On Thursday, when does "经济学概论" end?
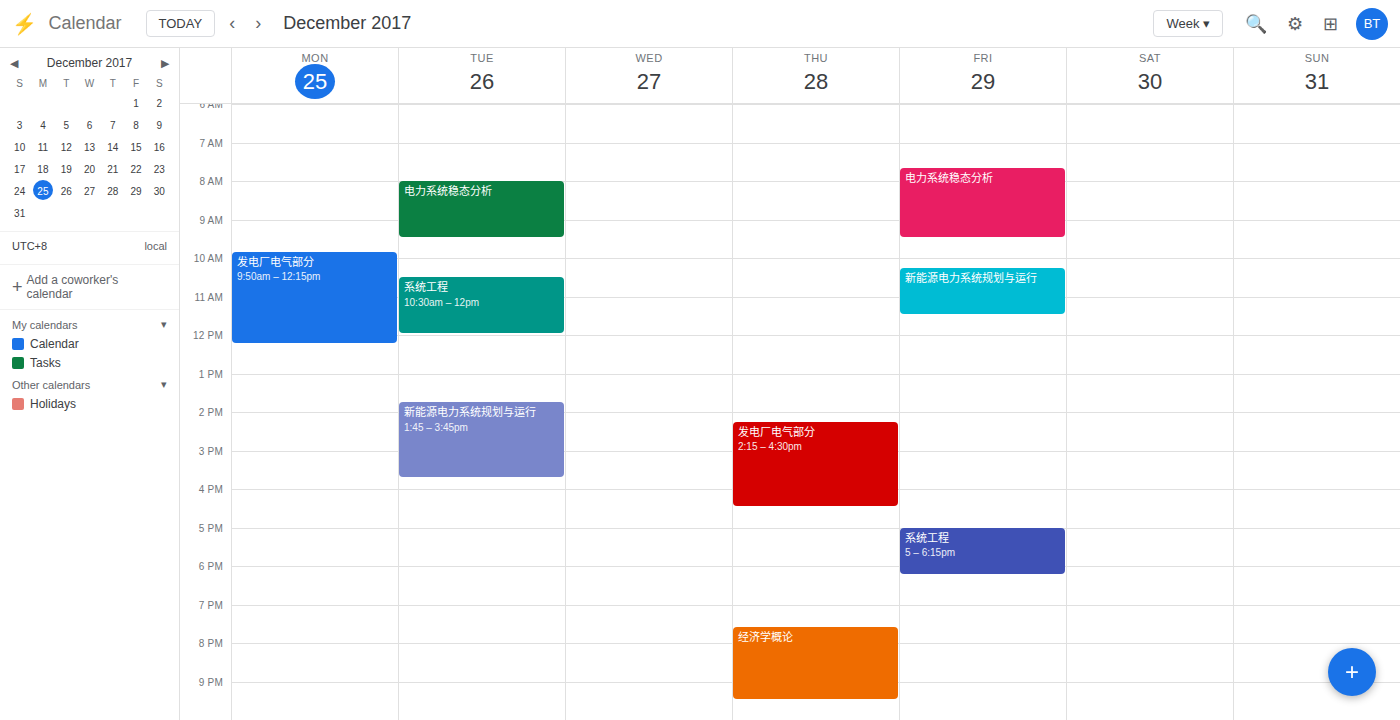
9:30 PM